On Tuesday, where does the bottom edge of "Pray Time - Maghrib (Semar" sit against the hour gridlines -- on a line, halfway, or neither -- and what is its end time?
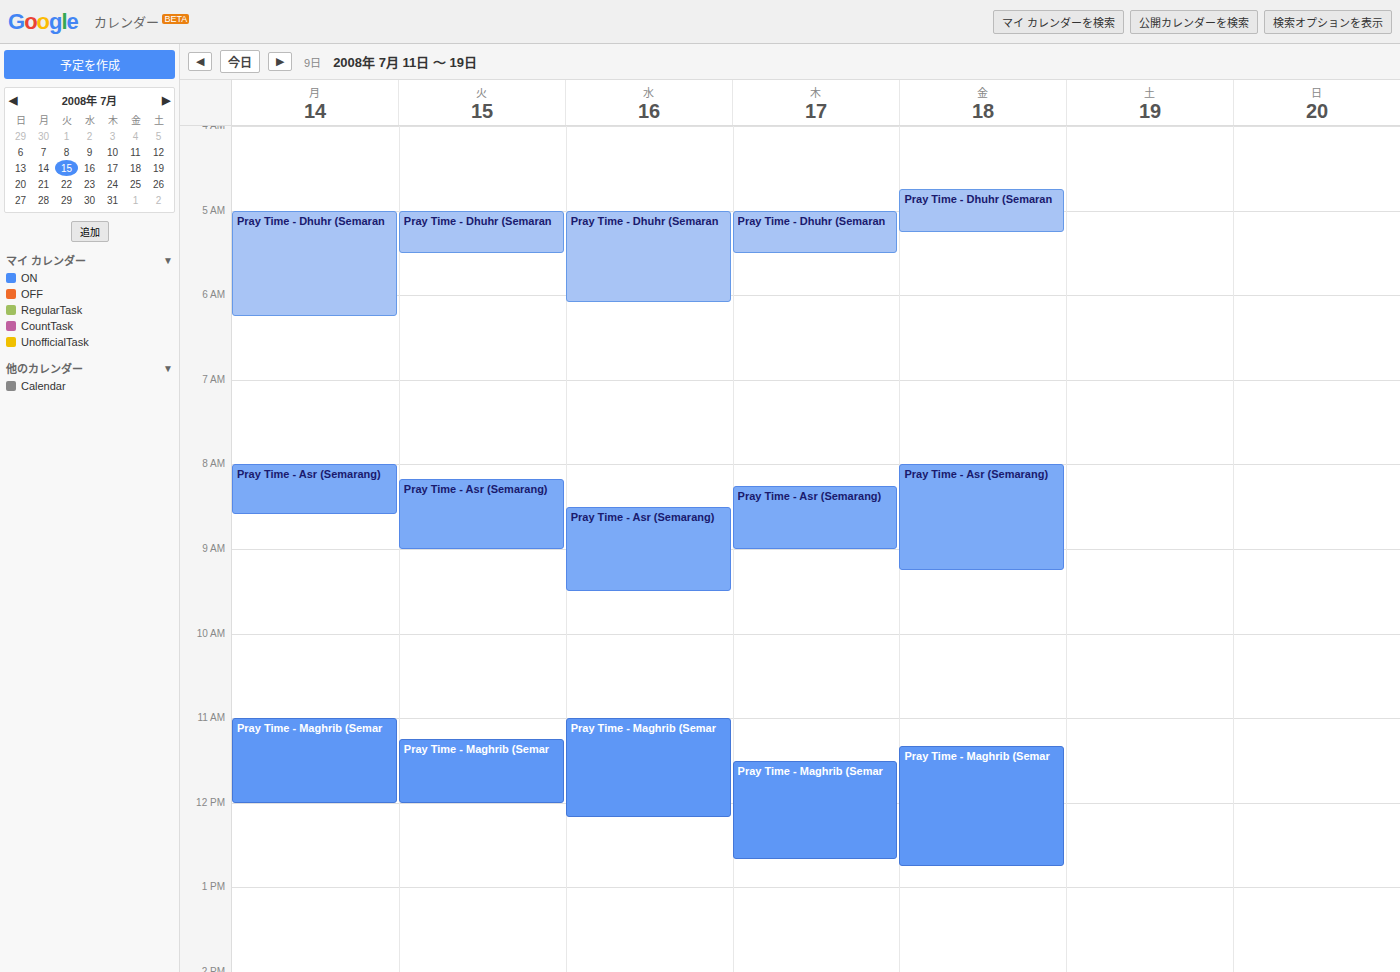
12:00 PM -- exactly on the 12 PM line.